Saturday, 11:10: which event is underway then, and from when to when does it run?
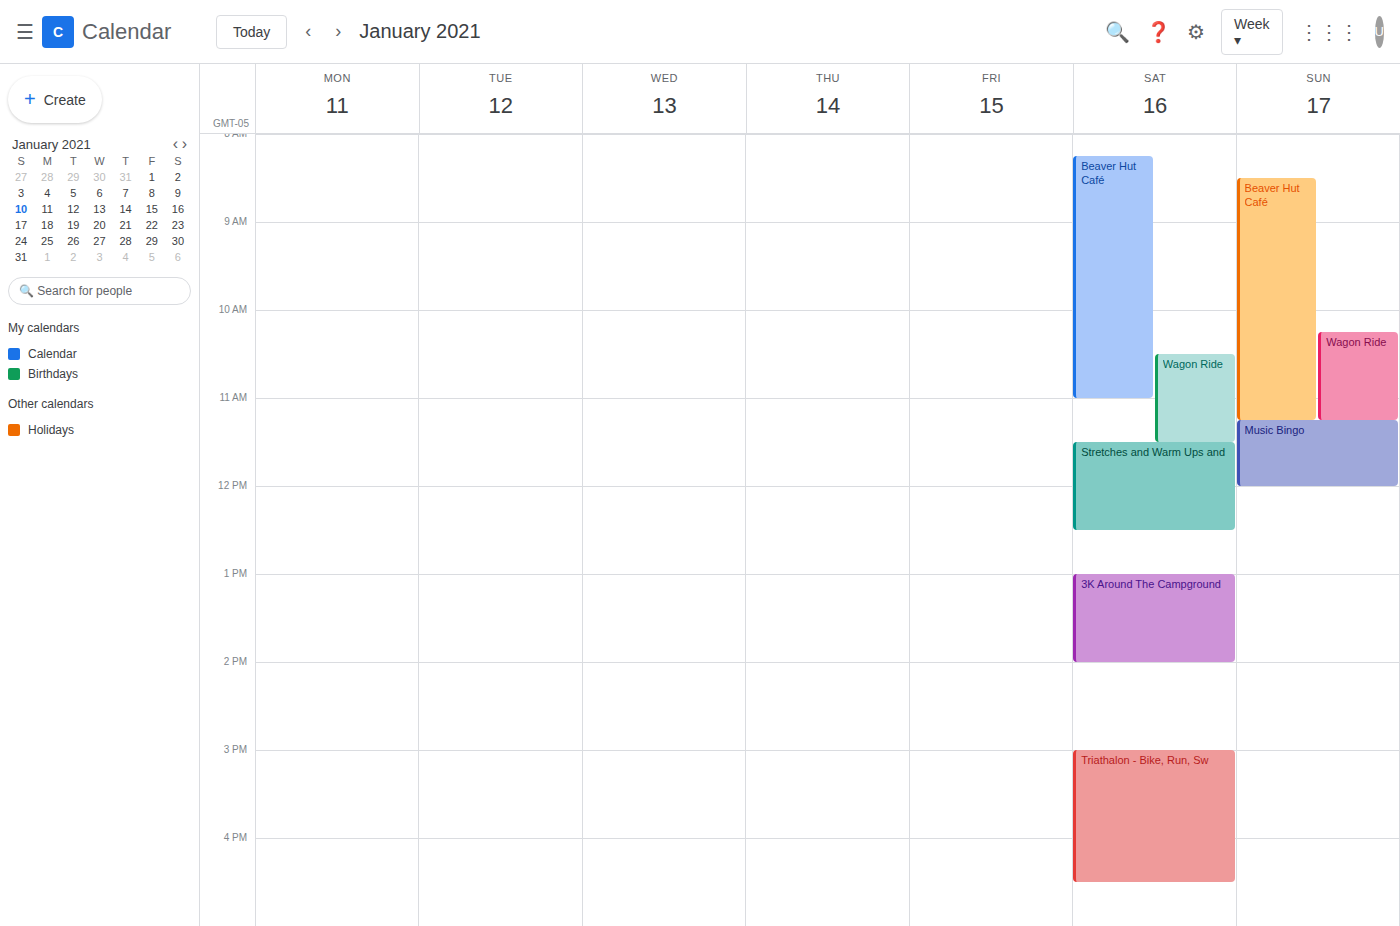
"Wagon Ride", 10:30 to 11:30